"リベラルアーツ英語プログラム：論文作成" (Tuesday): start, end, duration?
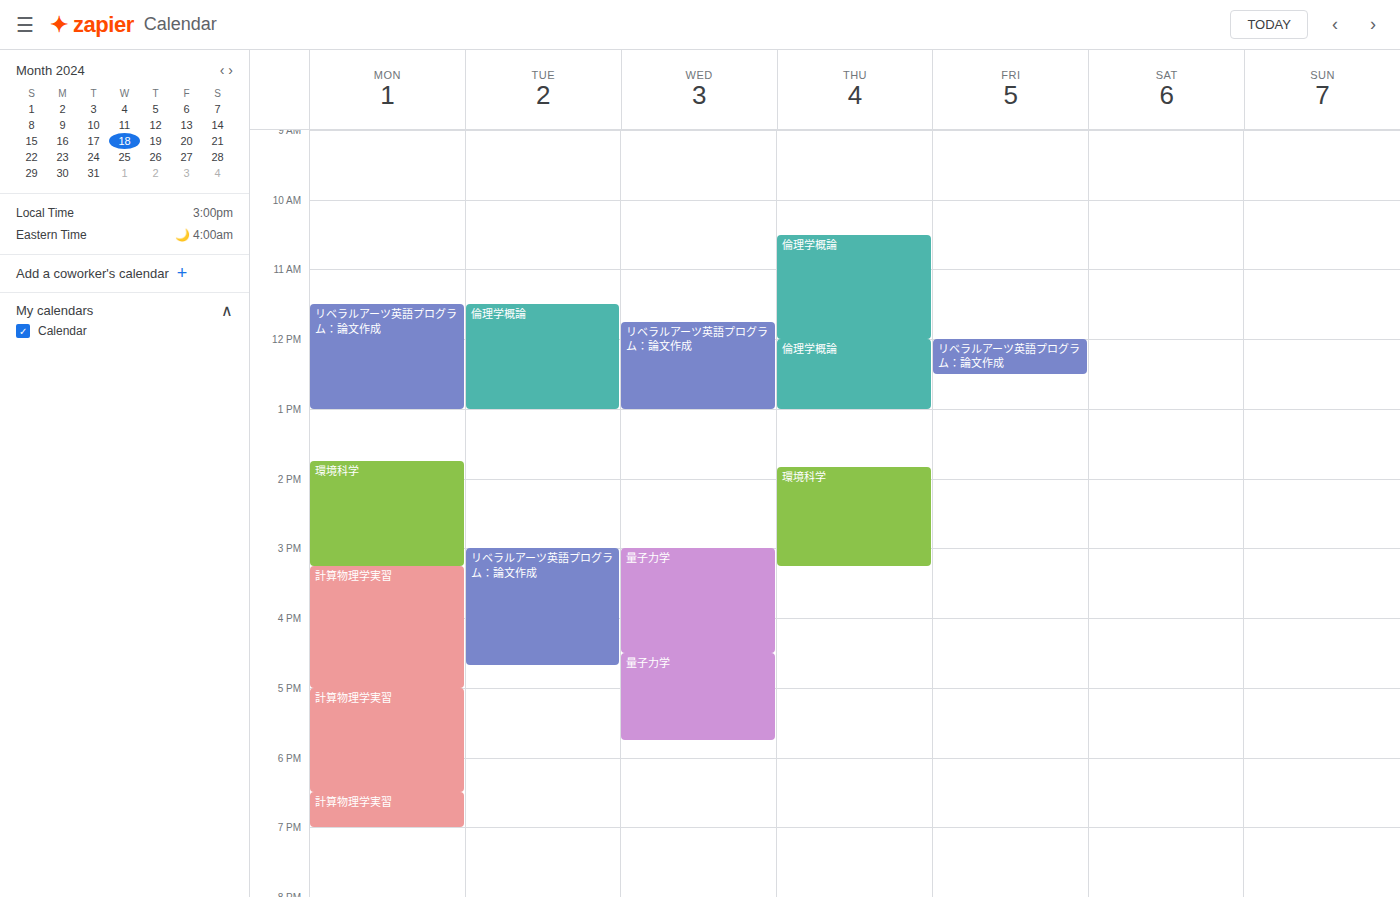
3:00 PM to 4:40 PM, 1 hour 40 minutes